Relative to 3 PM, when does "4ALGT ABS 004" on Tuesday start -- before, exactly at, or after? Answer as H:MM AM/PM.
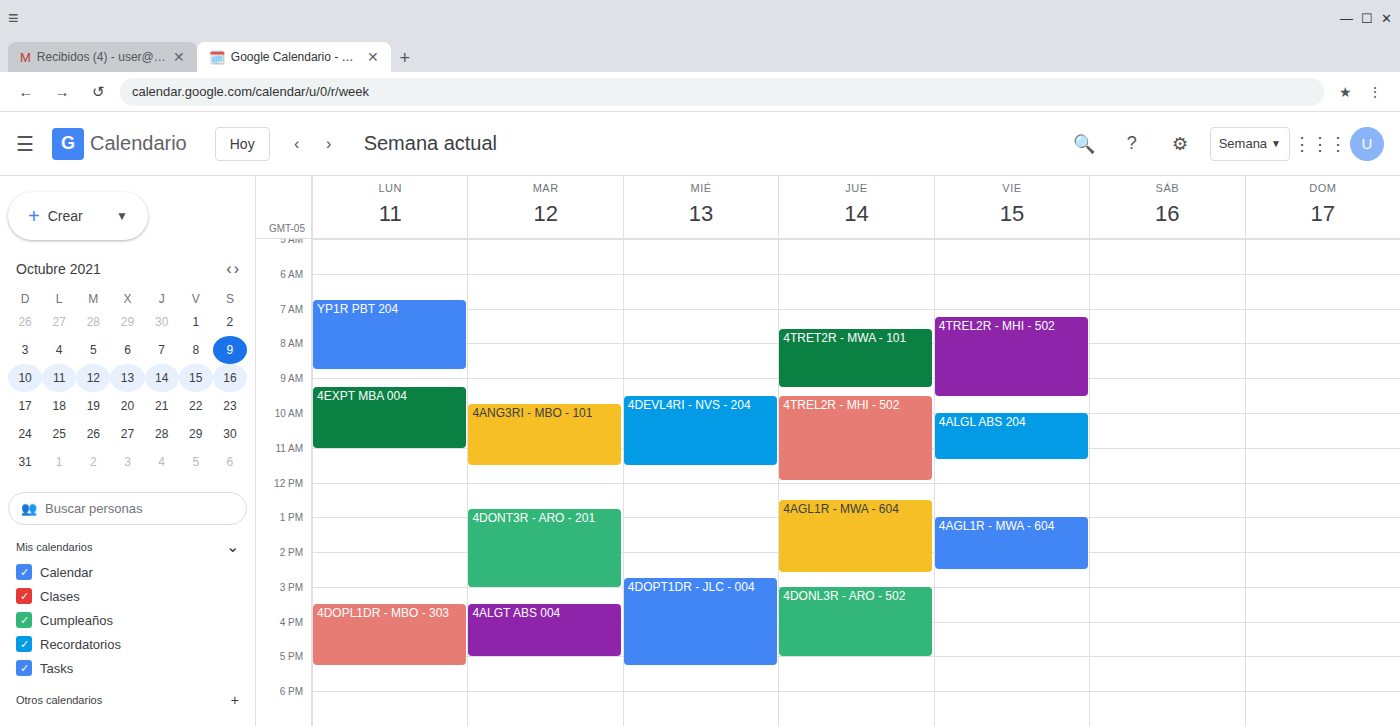
3:30 PM -- after 3 PM, 30 minutes below the 3 PM line.